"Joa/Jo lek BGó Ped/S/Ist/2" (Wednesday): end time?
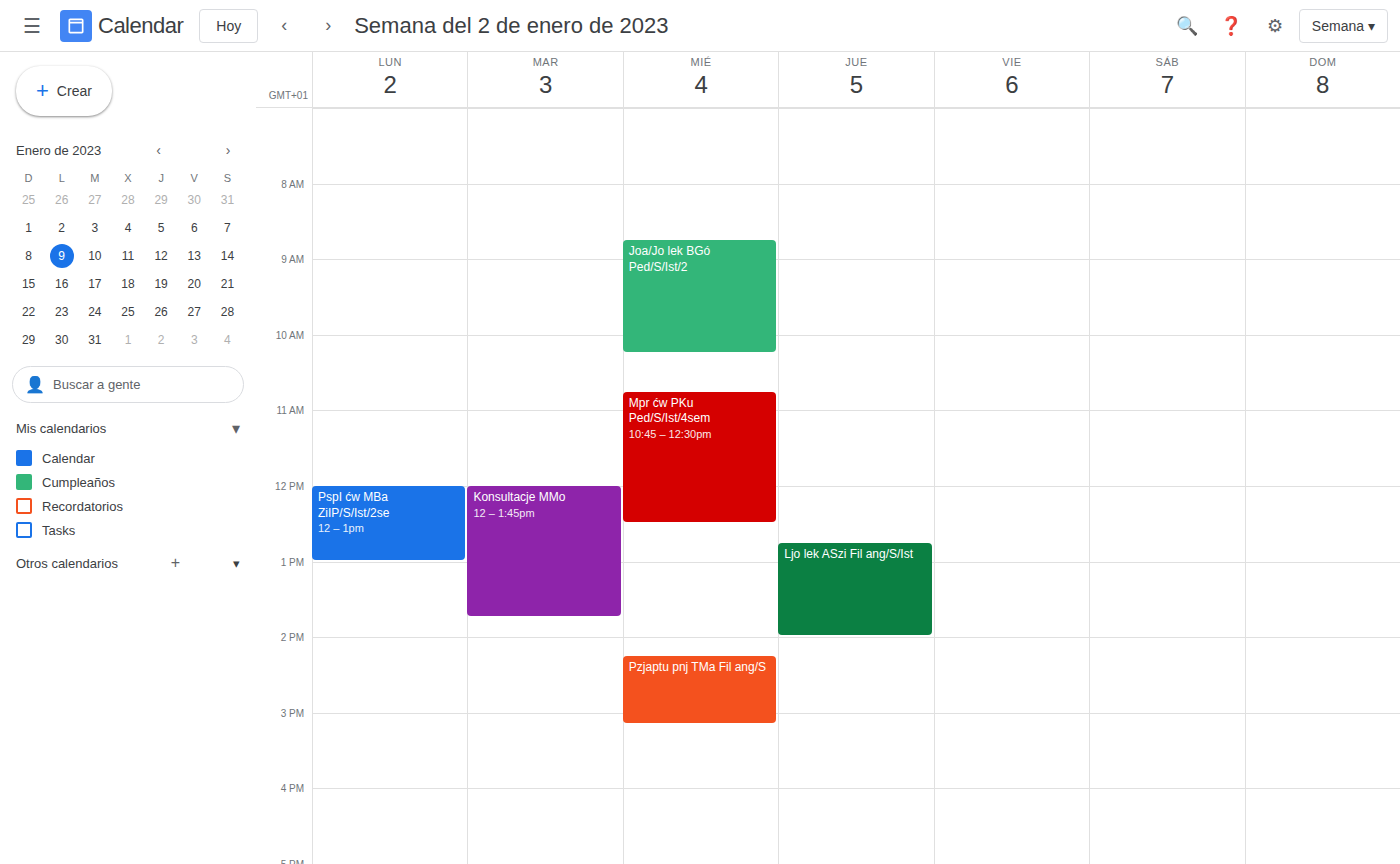
10:15 AM